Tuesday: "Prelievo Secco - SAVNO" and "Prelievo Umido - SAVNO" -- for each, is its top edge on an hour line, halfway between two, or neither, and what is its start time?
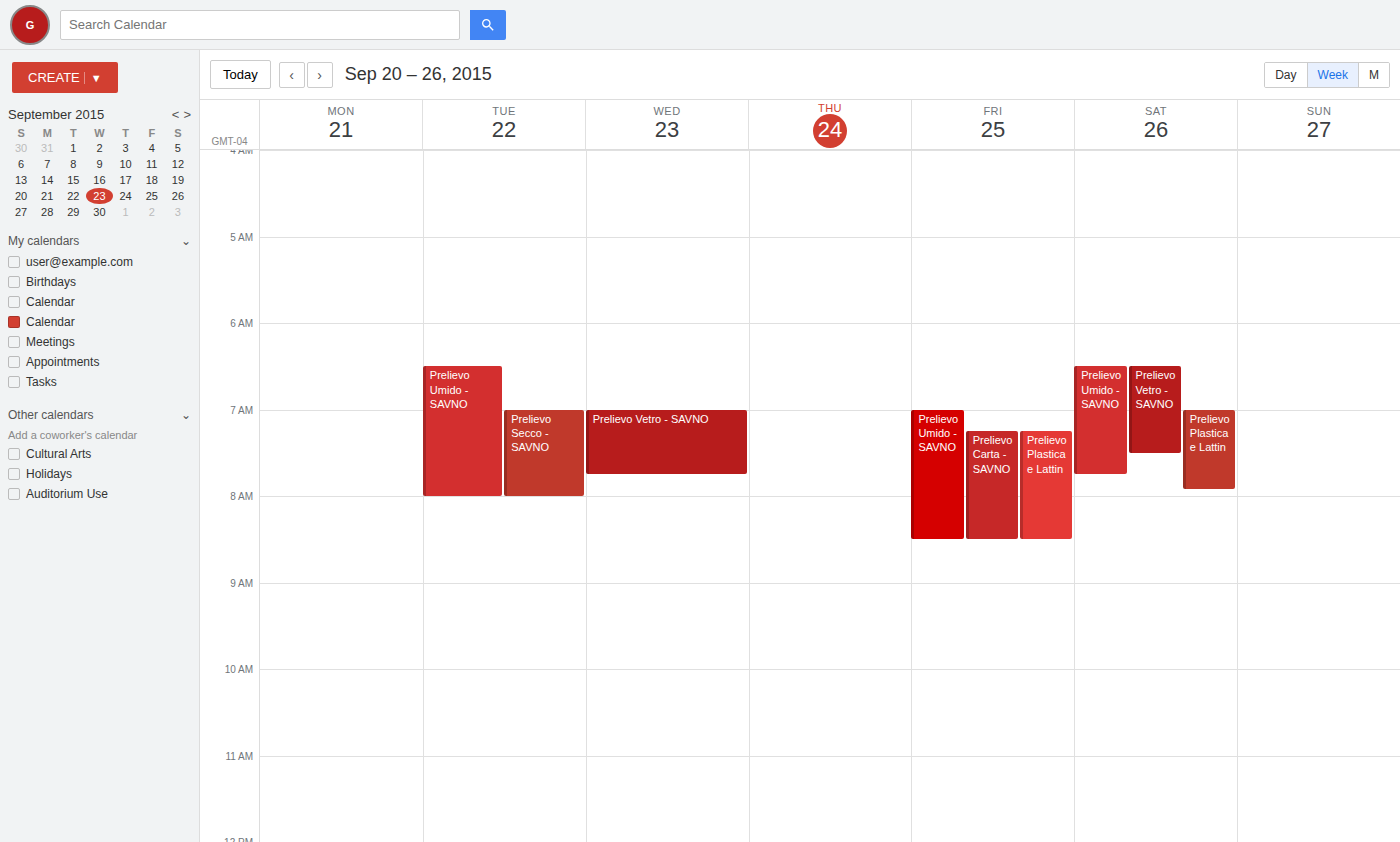
"Prelievo Secco - SAVNO": 7:00 AM, exactly on the 7 AM line. "Prelievo Umido - SAVNO": 6:30 AM, halfway between the 6 AM and 7 AM lines.